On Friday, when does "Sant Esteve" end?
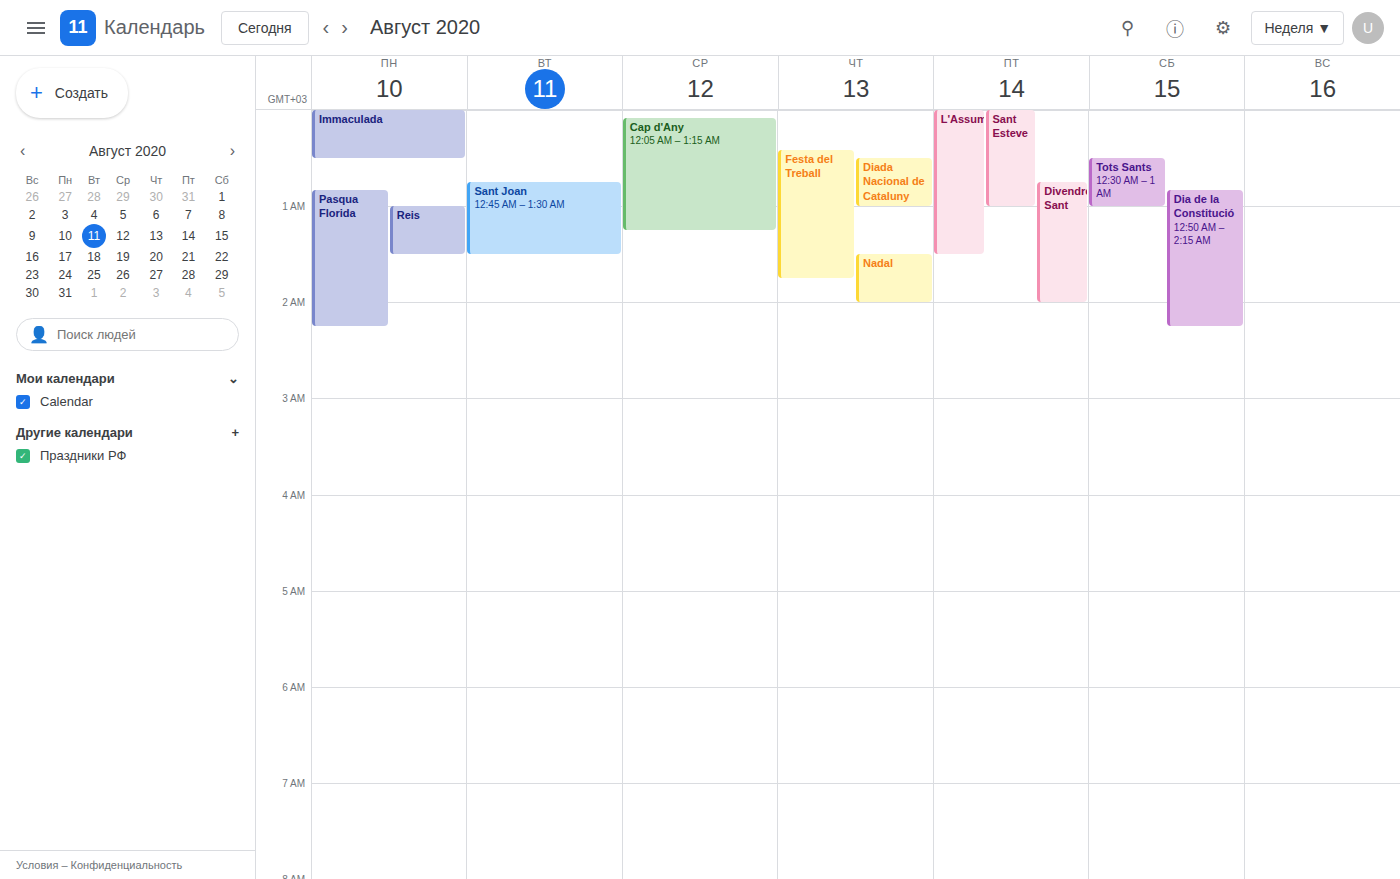
1:00 AM